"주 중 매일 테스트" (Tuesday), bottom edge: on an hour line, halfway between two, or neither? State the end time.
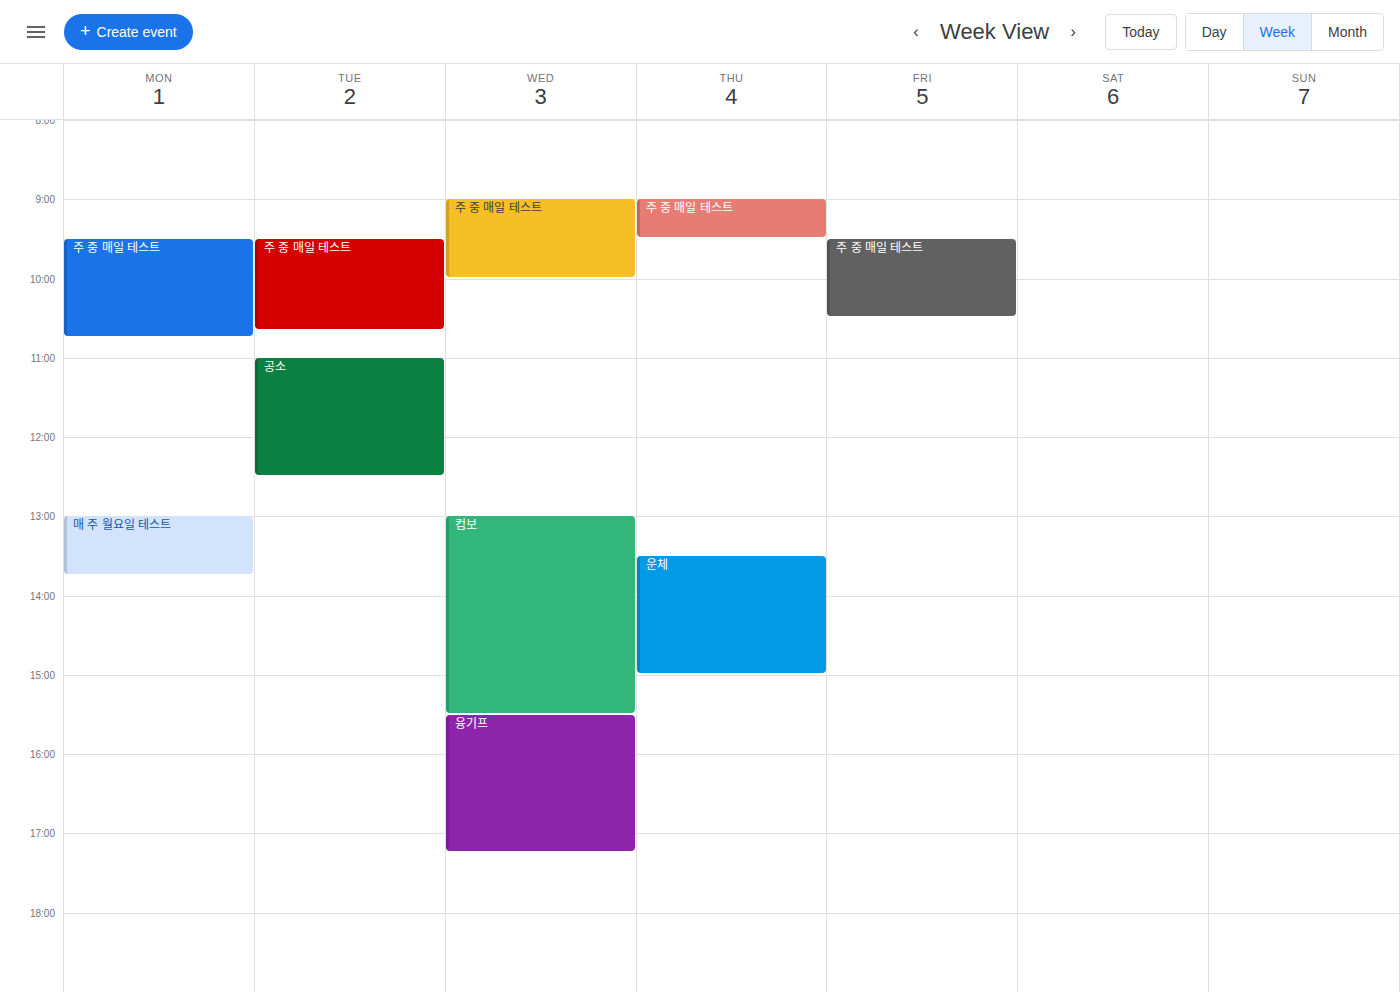
10:40 AM -- neither: 40 minutes below the 10 AM line and 20 minutes above the 11 AM line.